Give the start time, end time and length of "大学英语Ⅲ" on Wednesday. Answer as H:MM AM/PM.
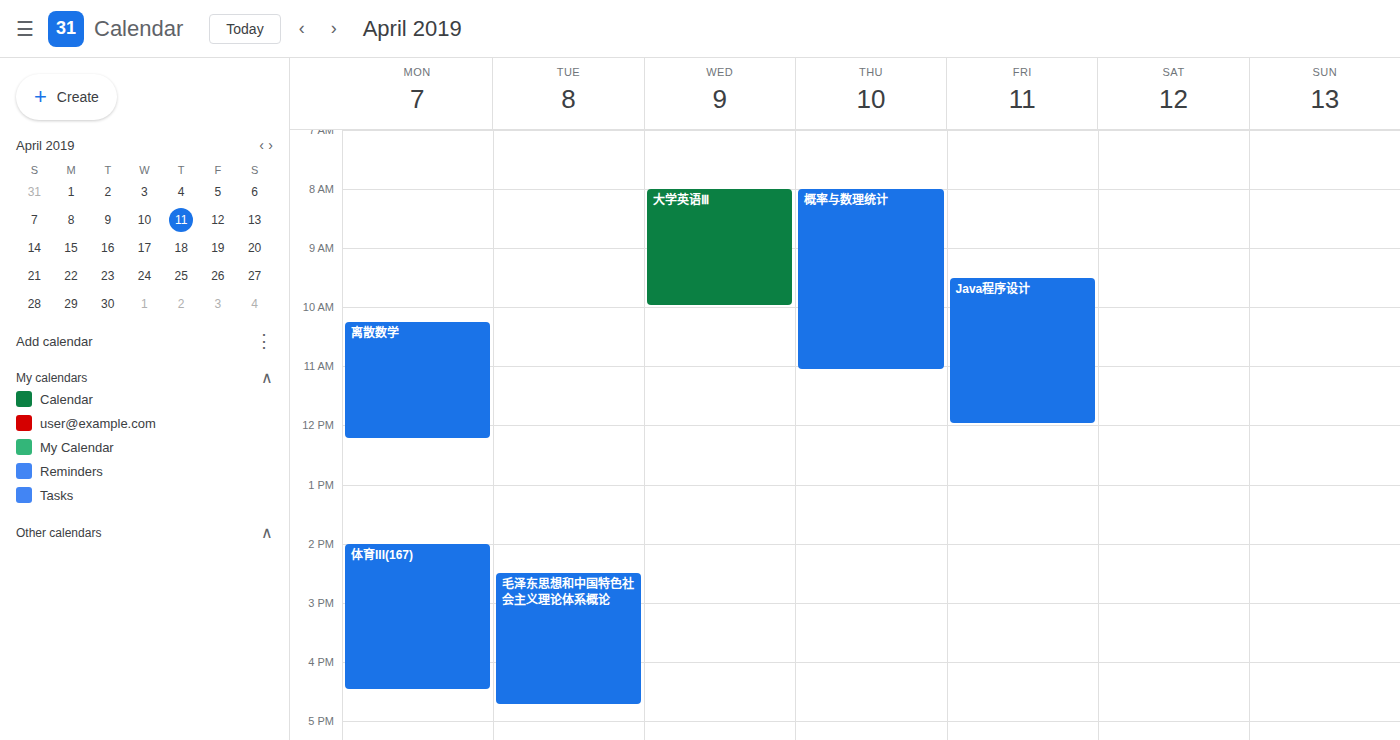
8:00 AM to 10:00 AM, 2 hours